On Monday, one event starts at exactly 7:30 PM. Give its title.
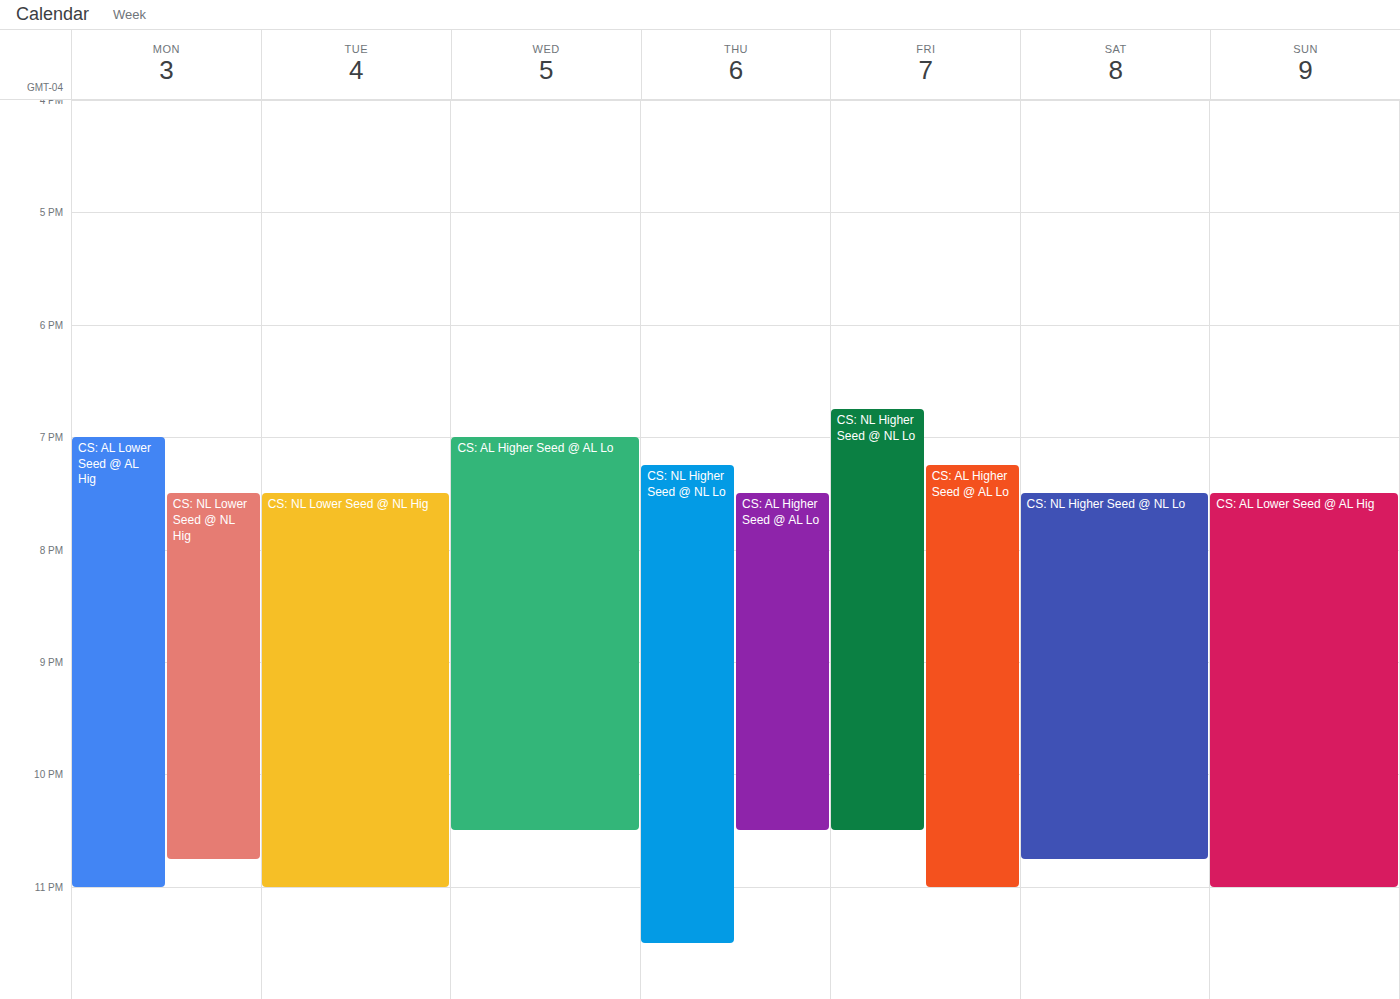
"CS: NL Lower Seed @ NL Hig"